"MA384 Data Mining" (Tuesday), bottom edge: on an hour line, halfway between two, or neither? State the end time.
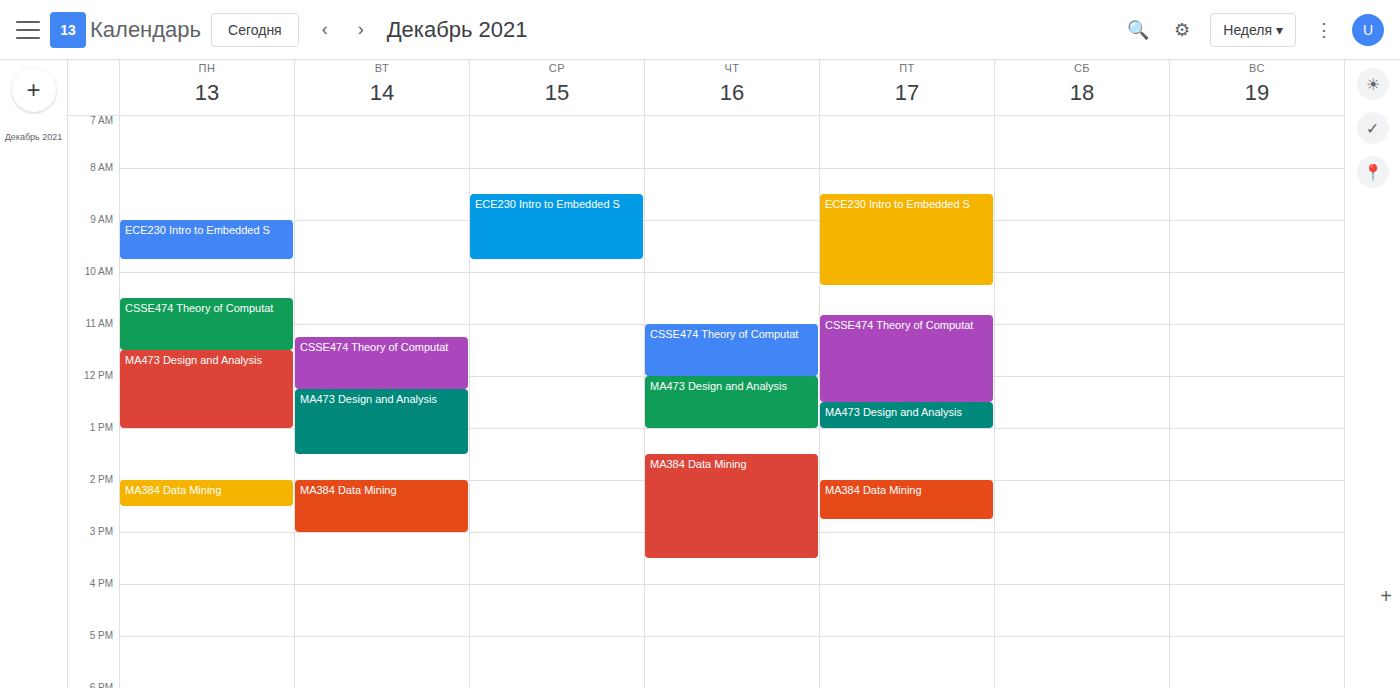
3:00 PM -- exactly on the 3 PM line.